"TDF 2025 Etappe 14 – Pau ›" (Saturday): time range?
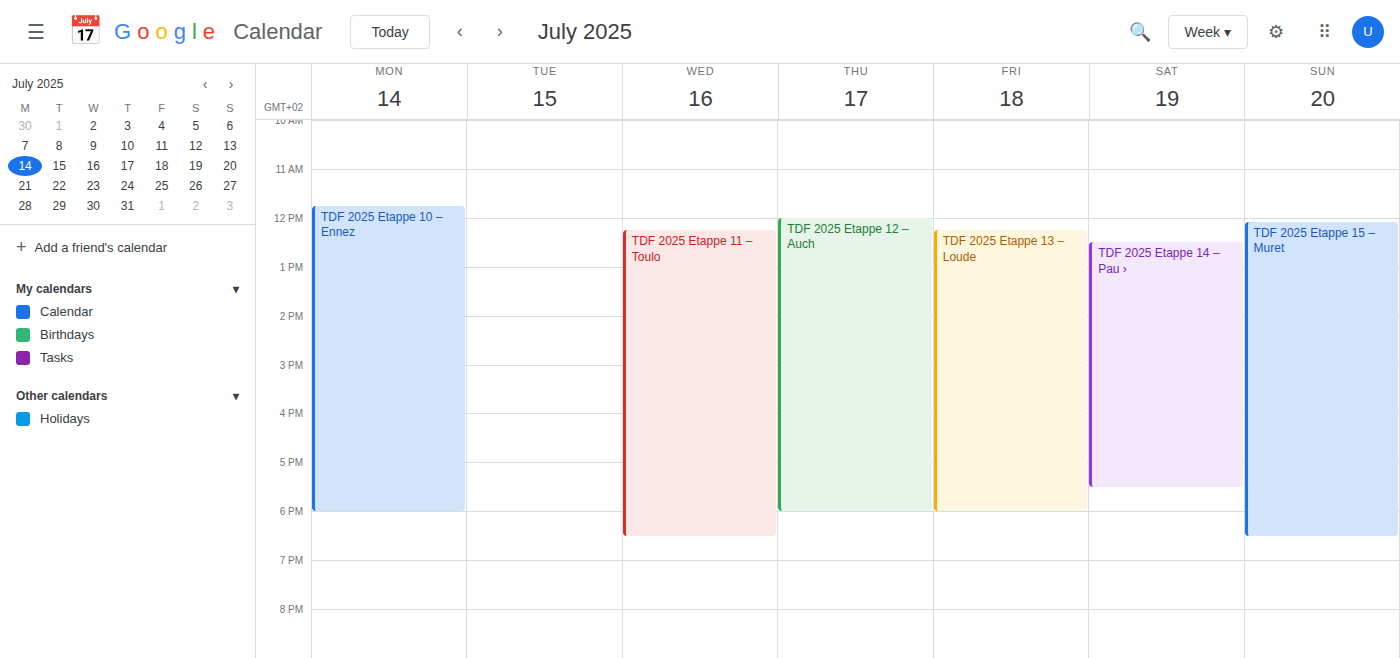
12:30 PM to 5:30 PM